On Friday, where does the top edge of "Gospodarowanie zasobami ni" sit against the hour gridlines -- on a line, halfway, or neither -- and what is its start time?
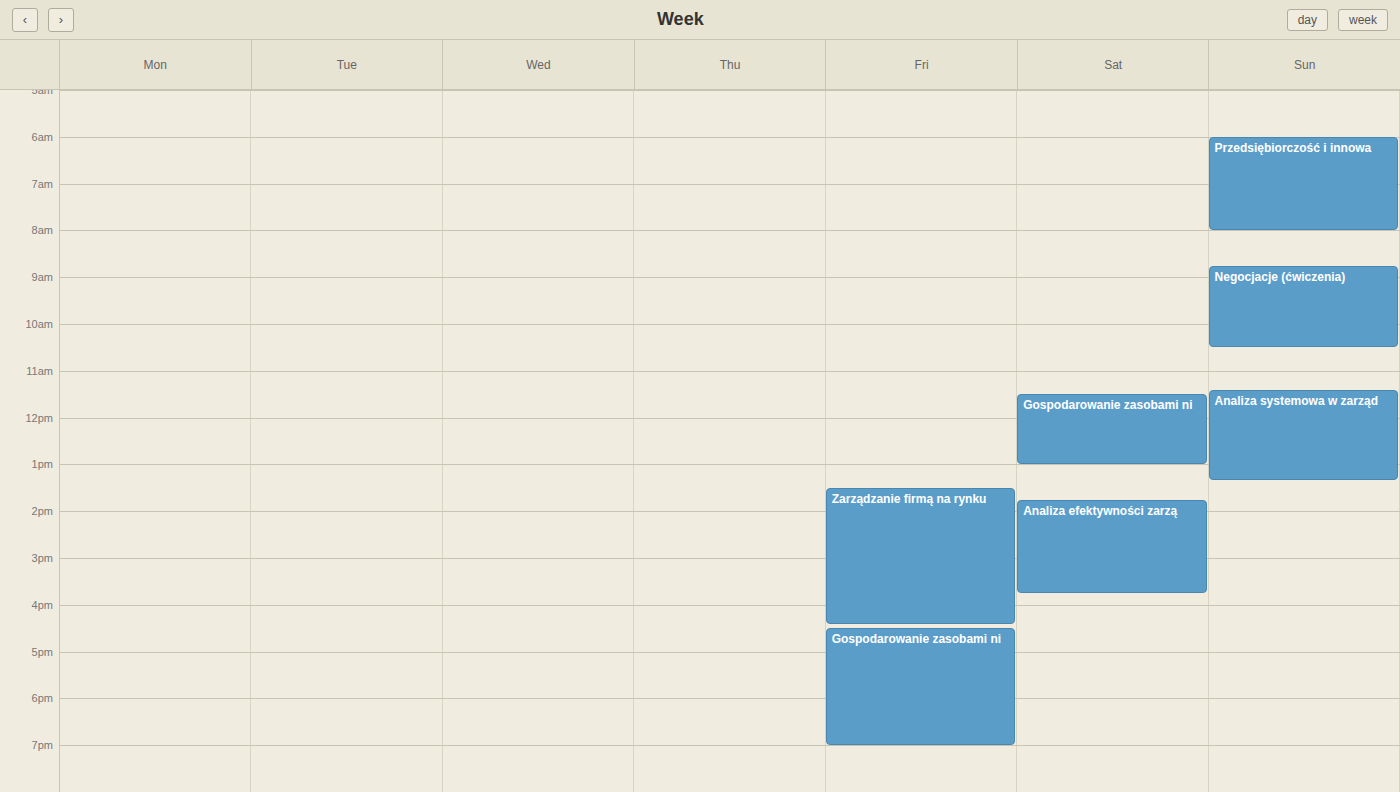
4:30 PM -- halfway between the 4 PM and 5 PM lines.